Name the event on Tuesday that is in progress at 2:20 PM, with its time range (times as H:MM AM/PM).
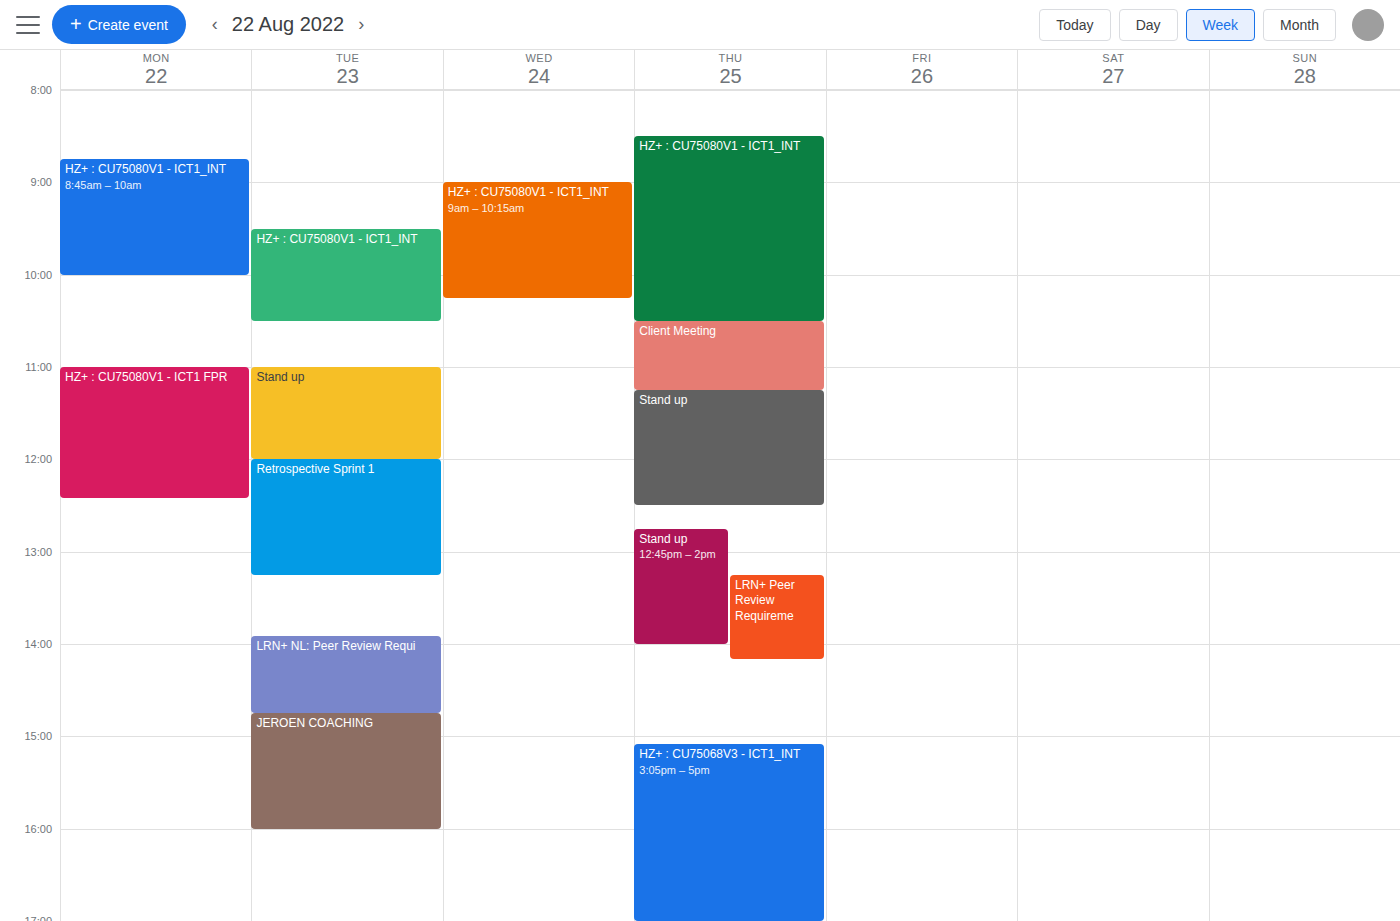
"LRN+ NL: Peer Review Requi", 1:55 PM to 2:45 PM